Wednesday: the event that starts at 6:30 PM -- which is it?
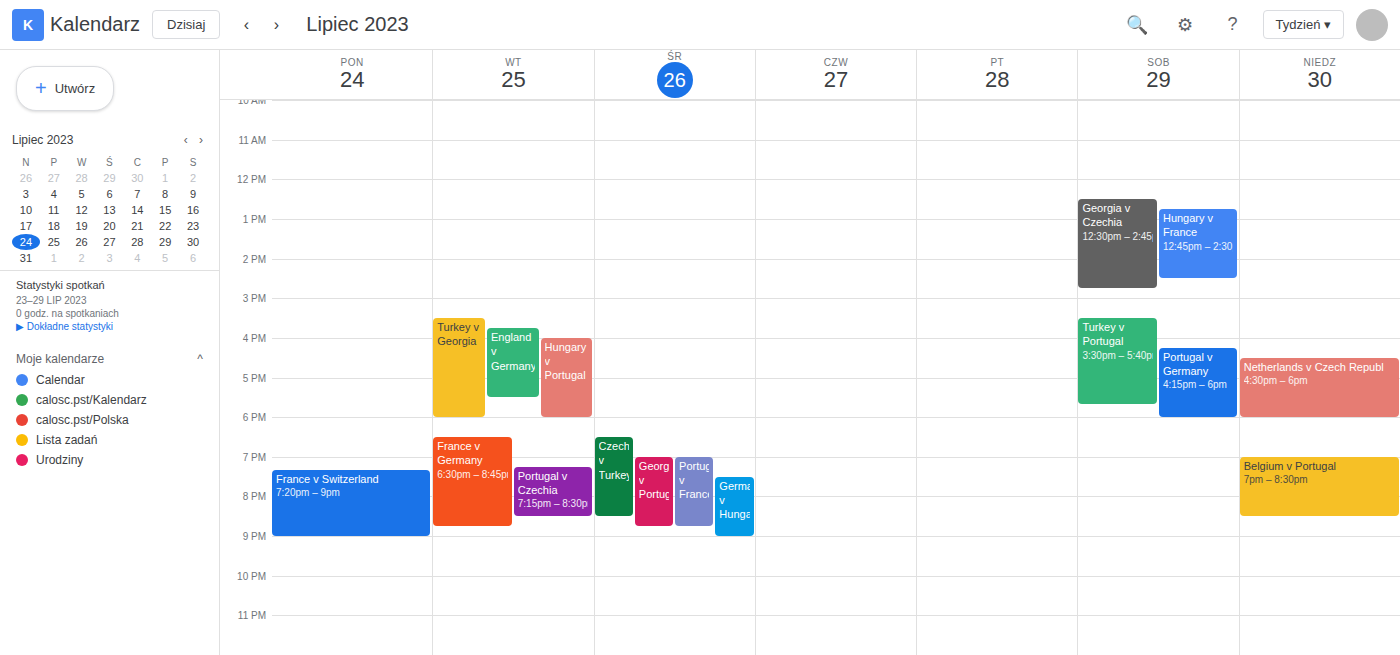
"Czechia v Turkey"